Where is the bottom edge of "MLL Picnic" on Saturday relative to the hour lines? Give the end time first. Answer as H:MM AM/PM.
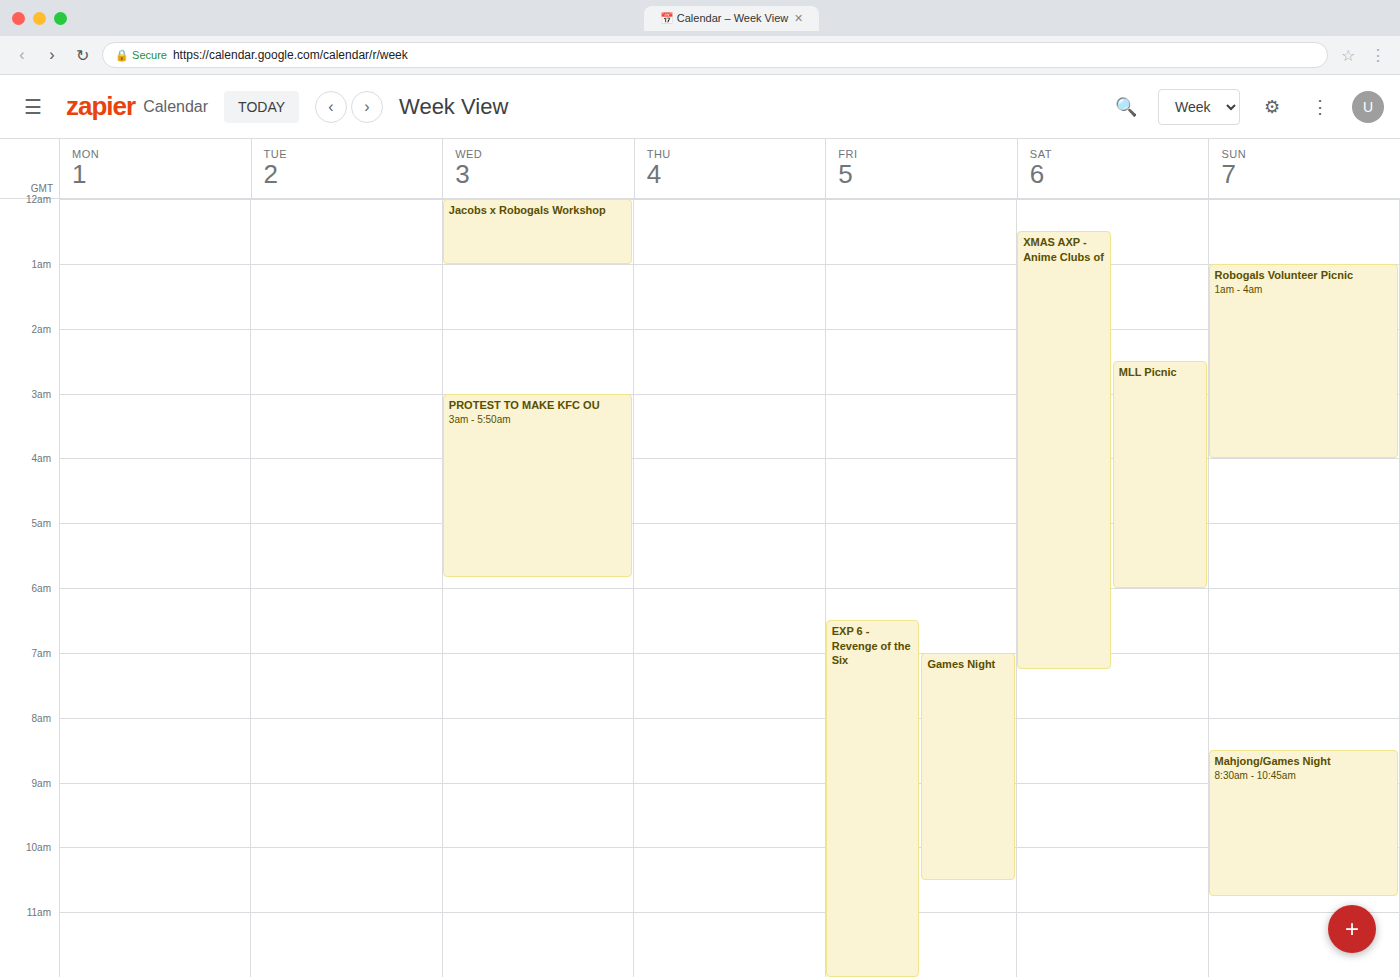
6:00 AM -- exactly on the 6 AM line.